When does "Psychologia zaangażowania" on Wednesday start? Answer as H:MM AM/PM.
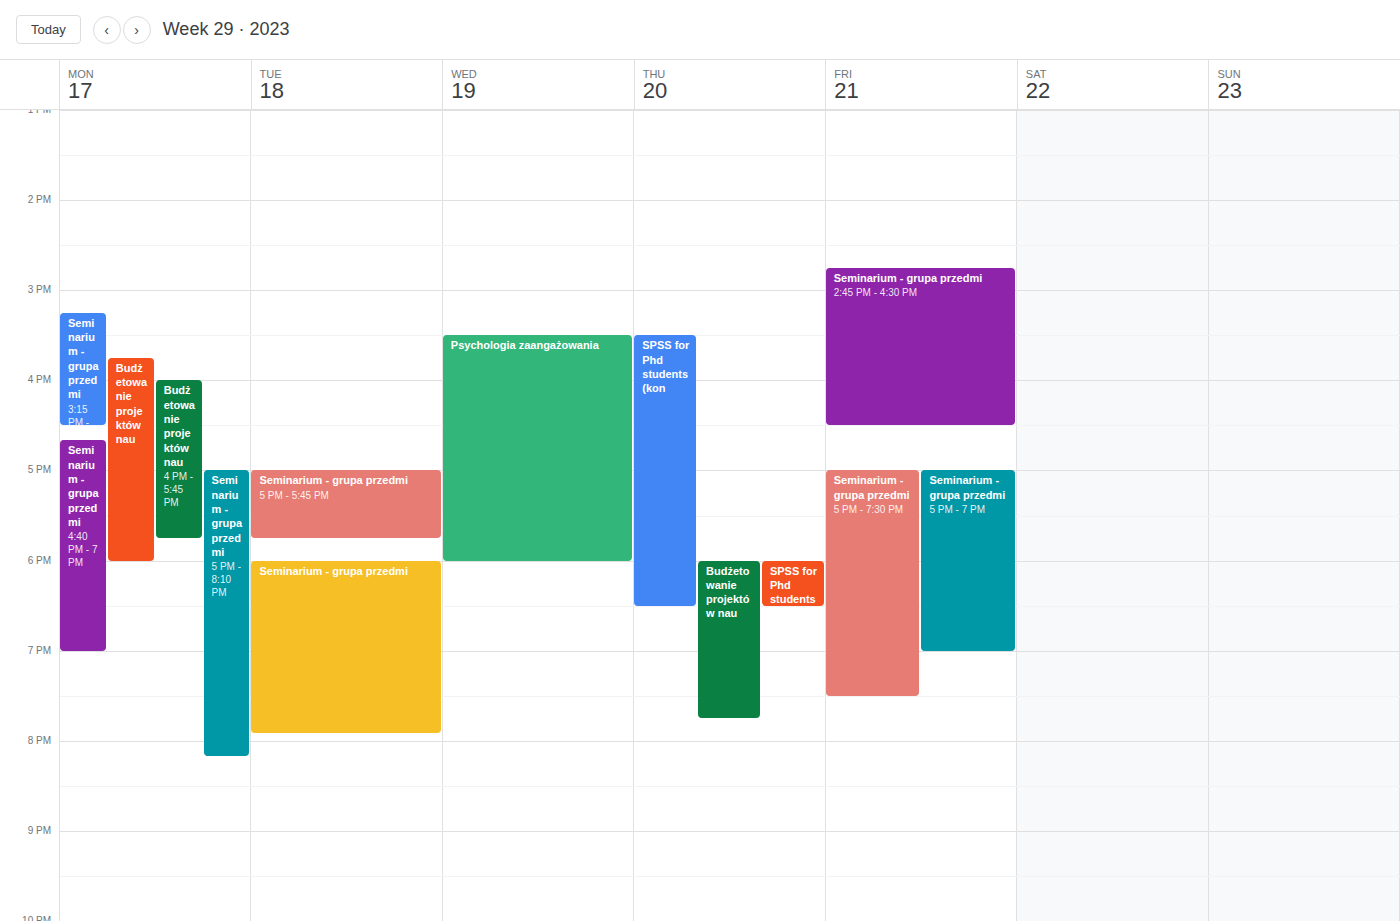
3:30 PM